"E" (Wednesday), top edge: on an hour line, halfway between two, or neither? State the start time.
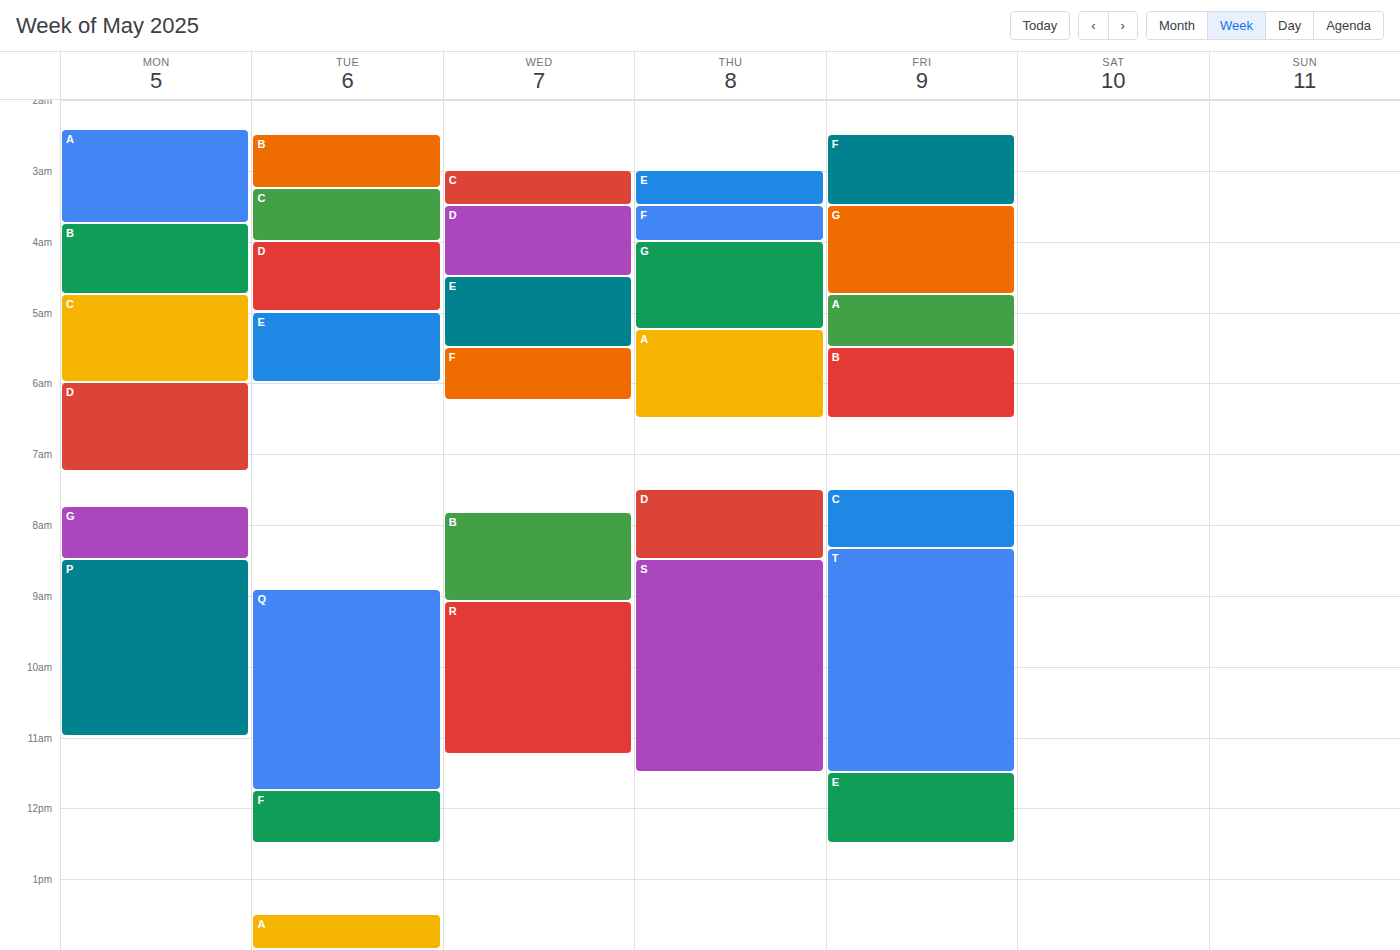
4:30 AM -- halfway between the 4 AM and 5 AM lines.